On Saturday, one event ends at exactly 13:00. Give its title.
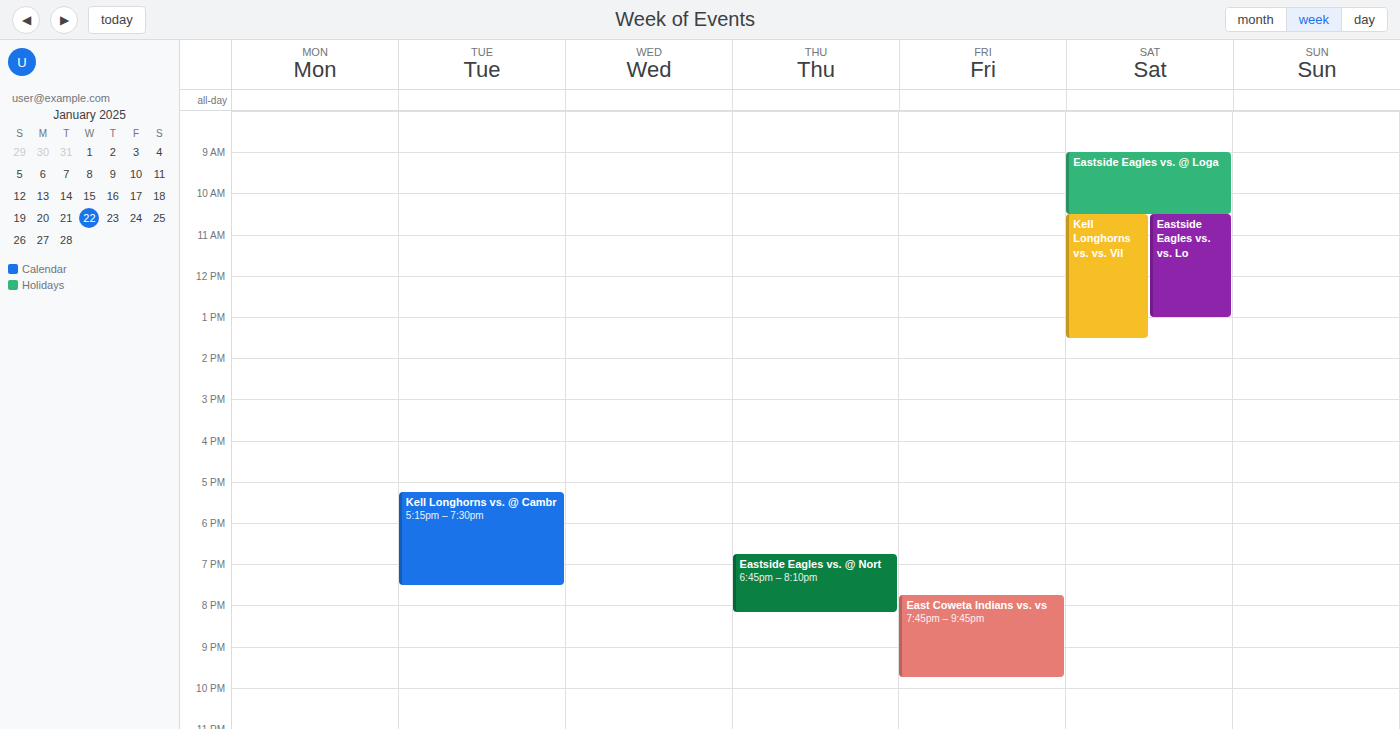
"Eastside Eagles vs. vs. Lo"